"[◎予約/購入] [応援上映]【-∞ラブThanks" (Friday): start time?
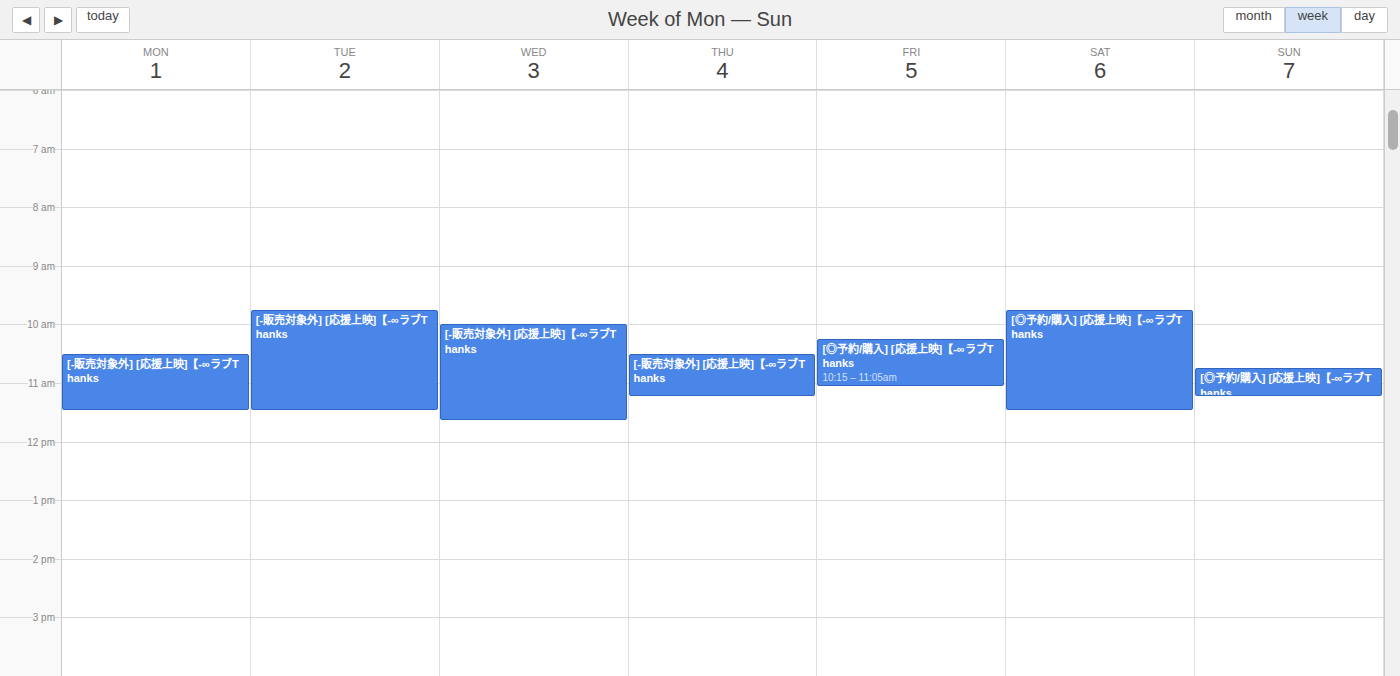
10:15 AM